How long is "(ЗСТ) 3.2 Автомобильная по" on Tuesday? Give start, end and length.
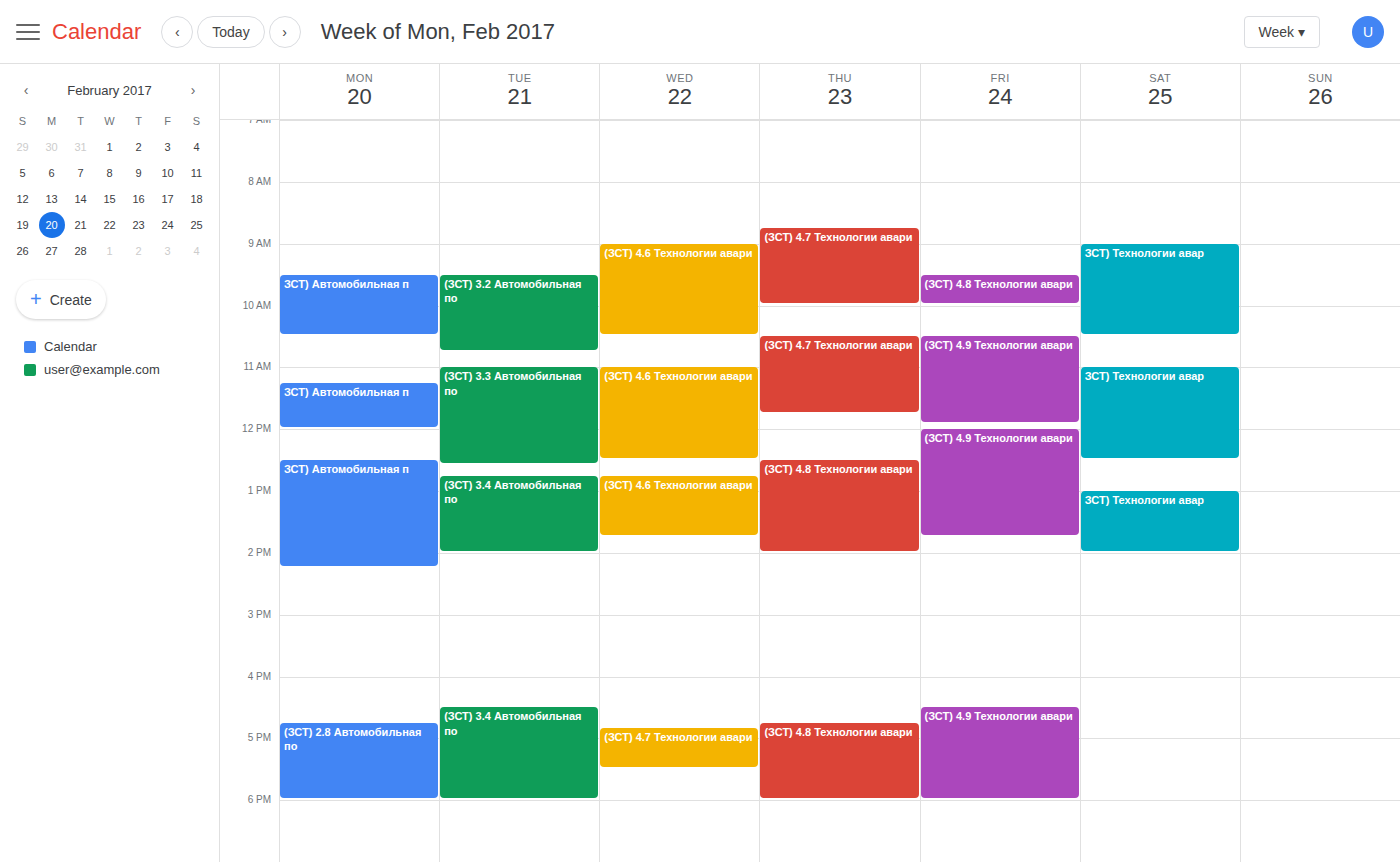
9:30 AM to 10:45 AM, 1 hour 15 minutes